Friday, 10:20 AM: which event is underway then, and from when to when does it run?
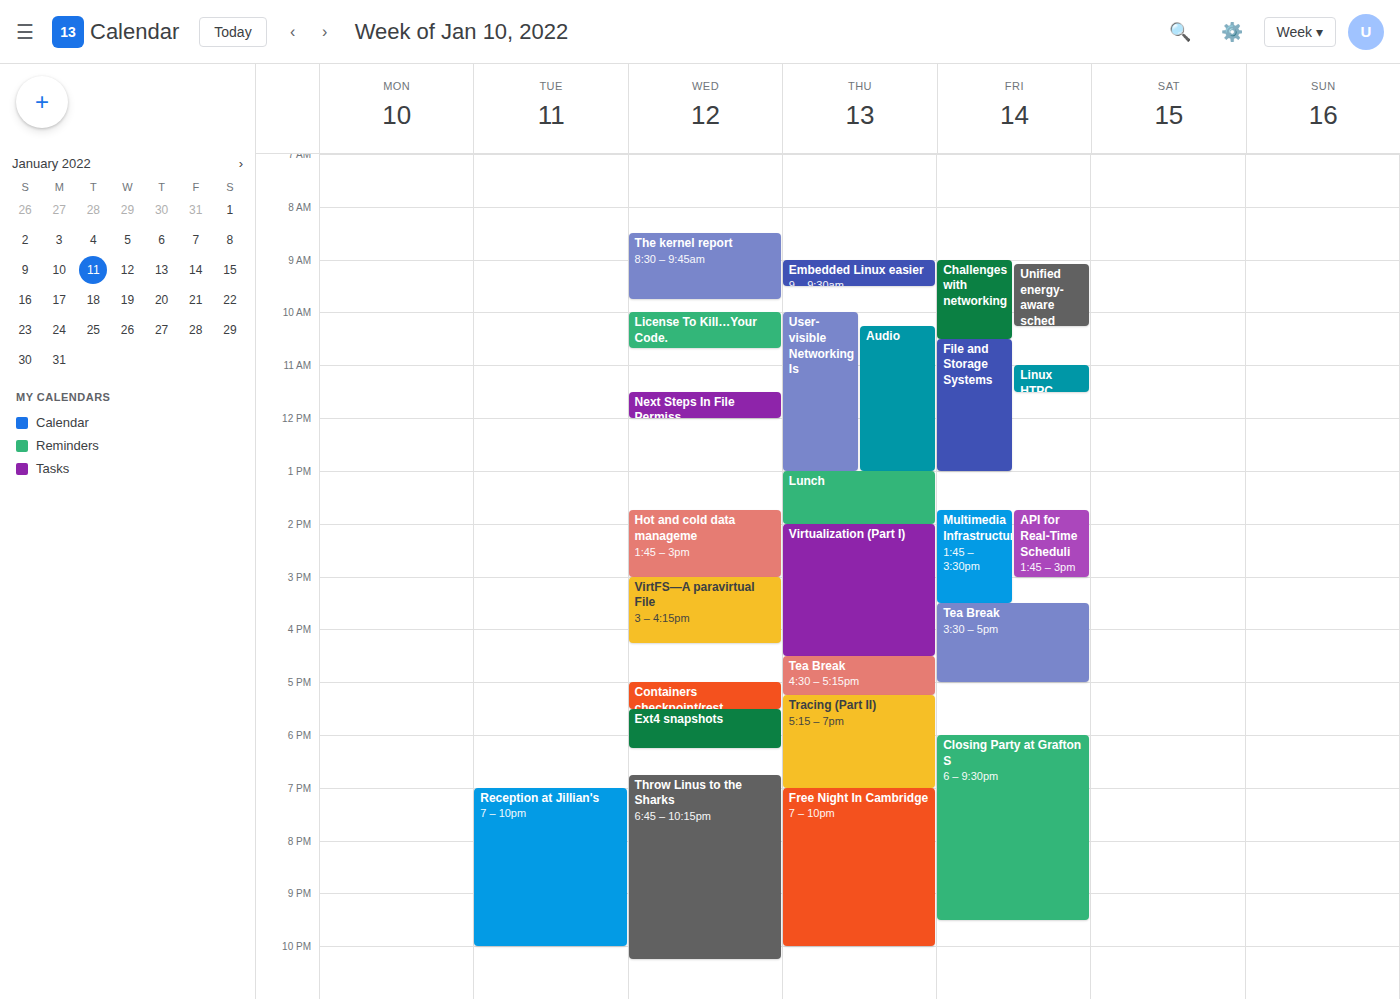
"Challenges with networking", 9:00 AM to 10:30 AM